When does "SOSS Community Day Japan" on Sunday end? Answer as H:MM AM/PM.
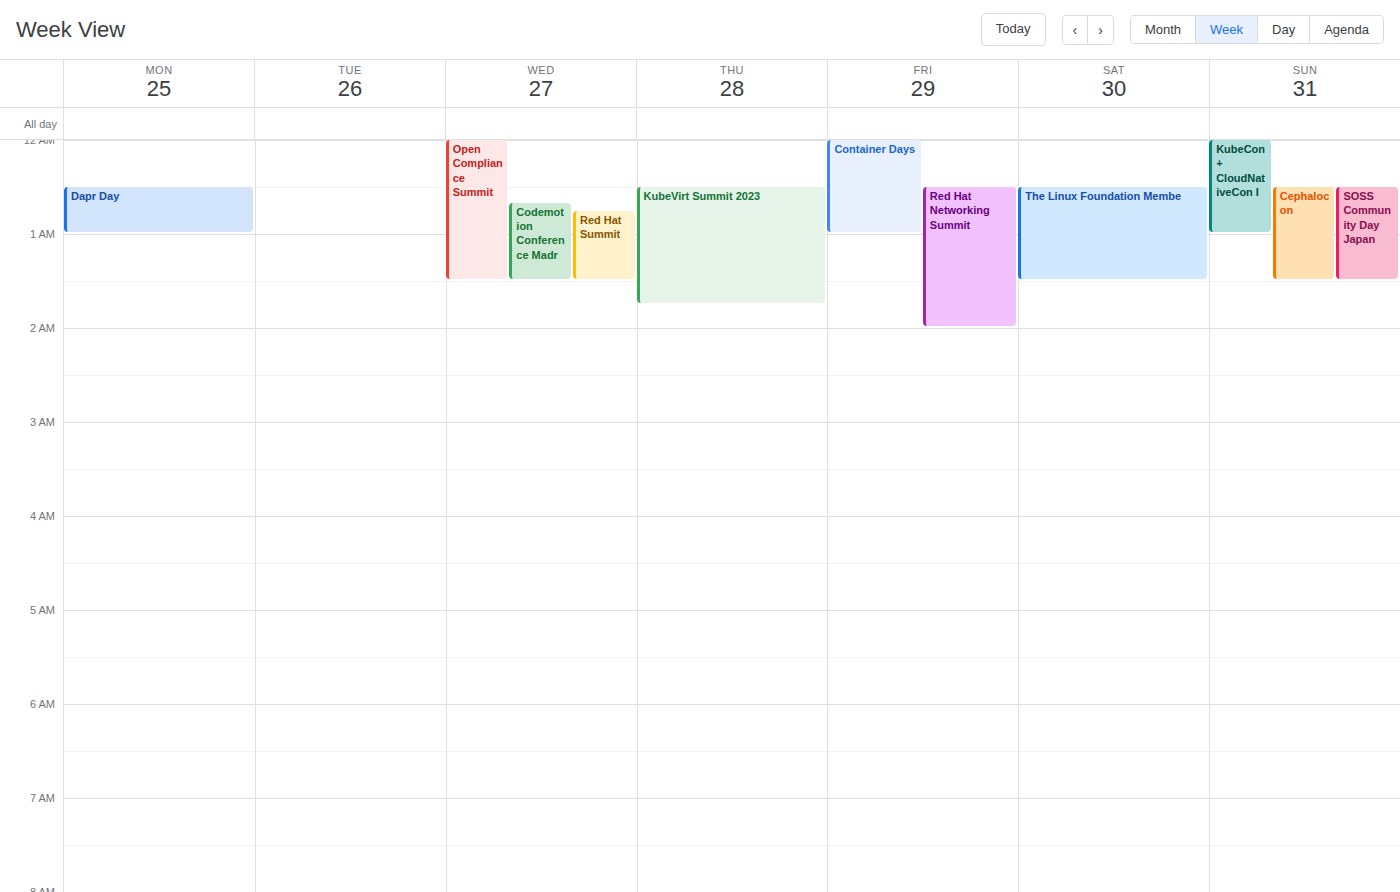
1:30 AM